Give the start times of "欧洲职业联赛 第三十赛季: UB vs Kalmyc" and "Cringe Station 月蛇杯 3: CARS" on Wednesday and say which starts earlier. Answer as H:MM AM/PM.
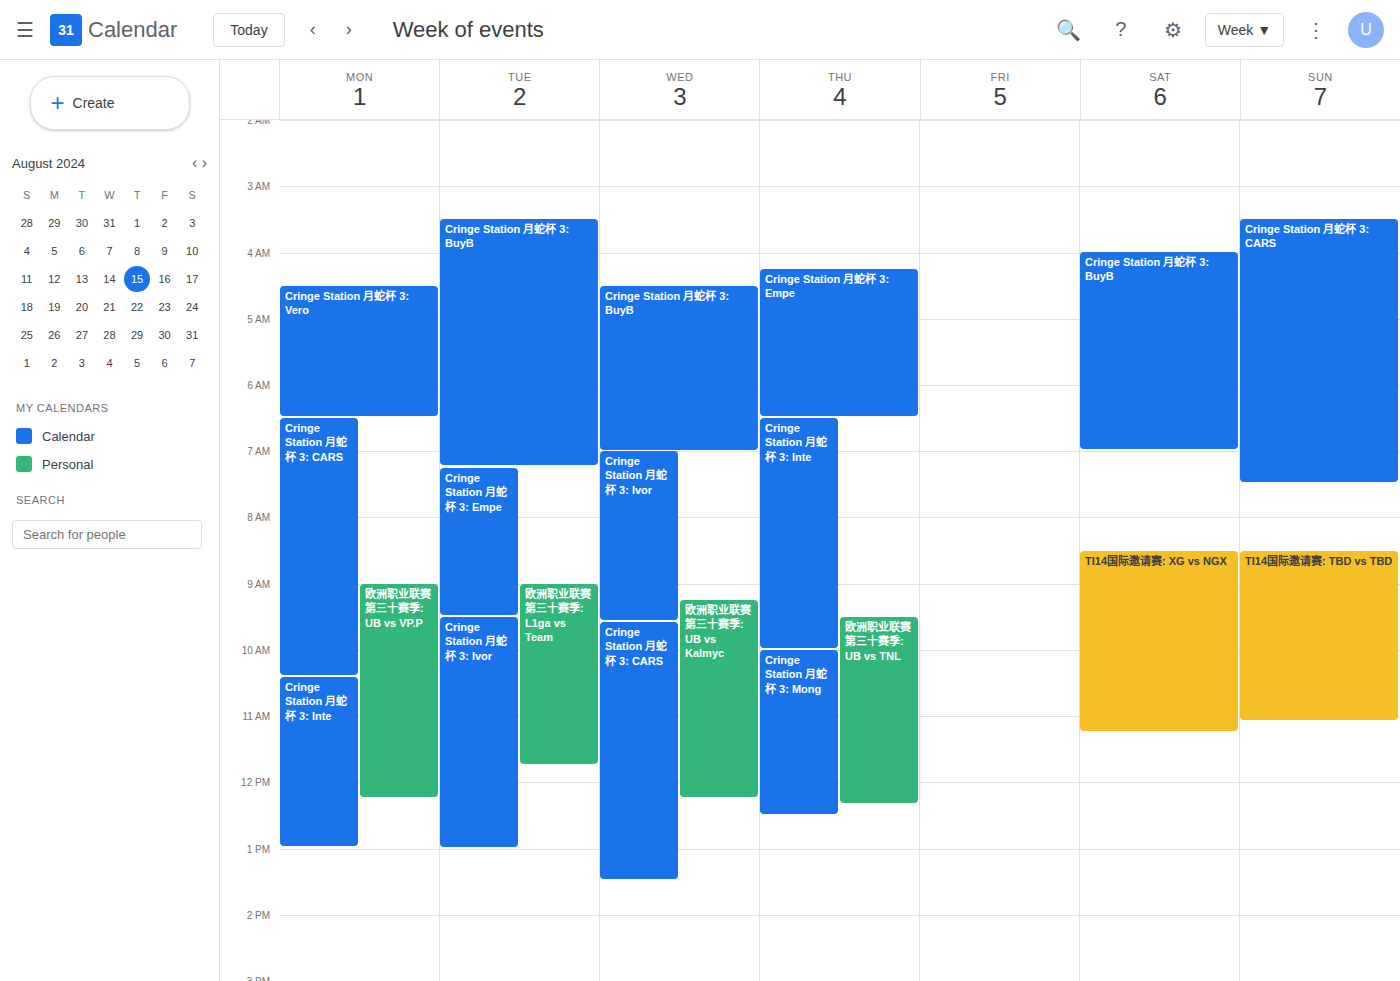
"欧洲职业联赛 第三十赛季: UB vs Kalmyc" 9:15 AM; "Cringe Station 月蛇杯 3: CARS" 9:35 AM.